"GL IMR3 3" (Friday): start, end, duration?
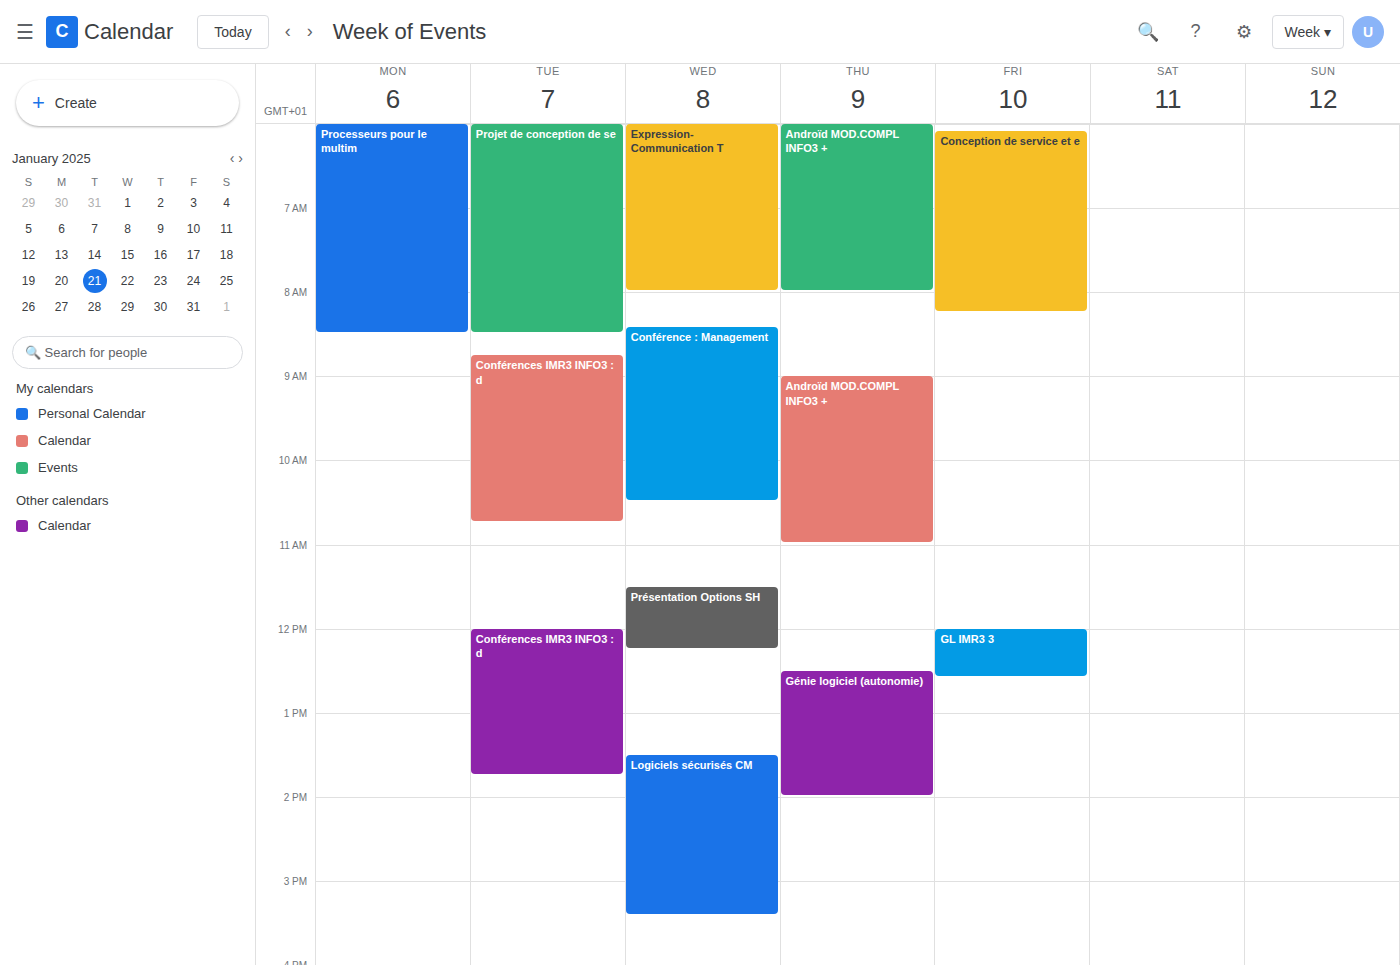
12:00 PM to 12:35 PM, 35 minutes